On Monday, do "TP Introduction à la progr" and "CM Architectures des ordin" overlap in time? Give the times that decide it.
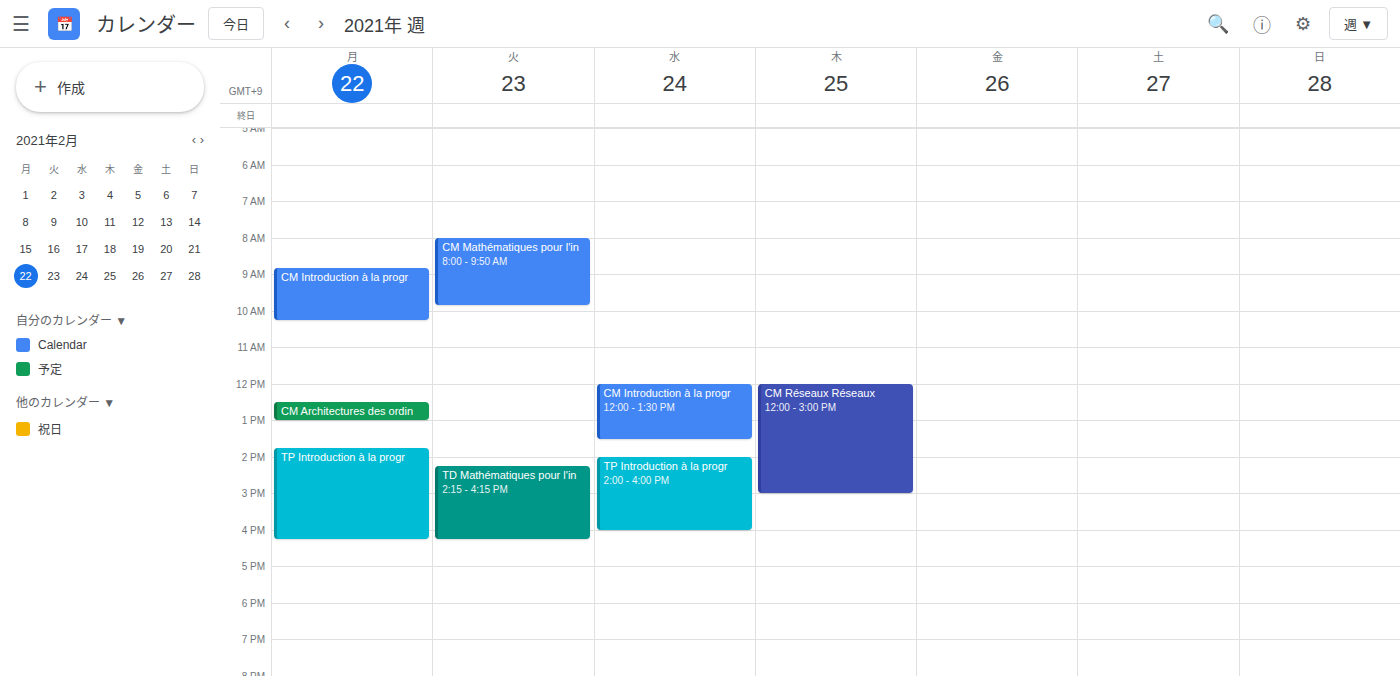
"CM Architectures des ordin" ends at 13:00 and "TP Introduction à la progr" starts at 13:45 -- no overlap.